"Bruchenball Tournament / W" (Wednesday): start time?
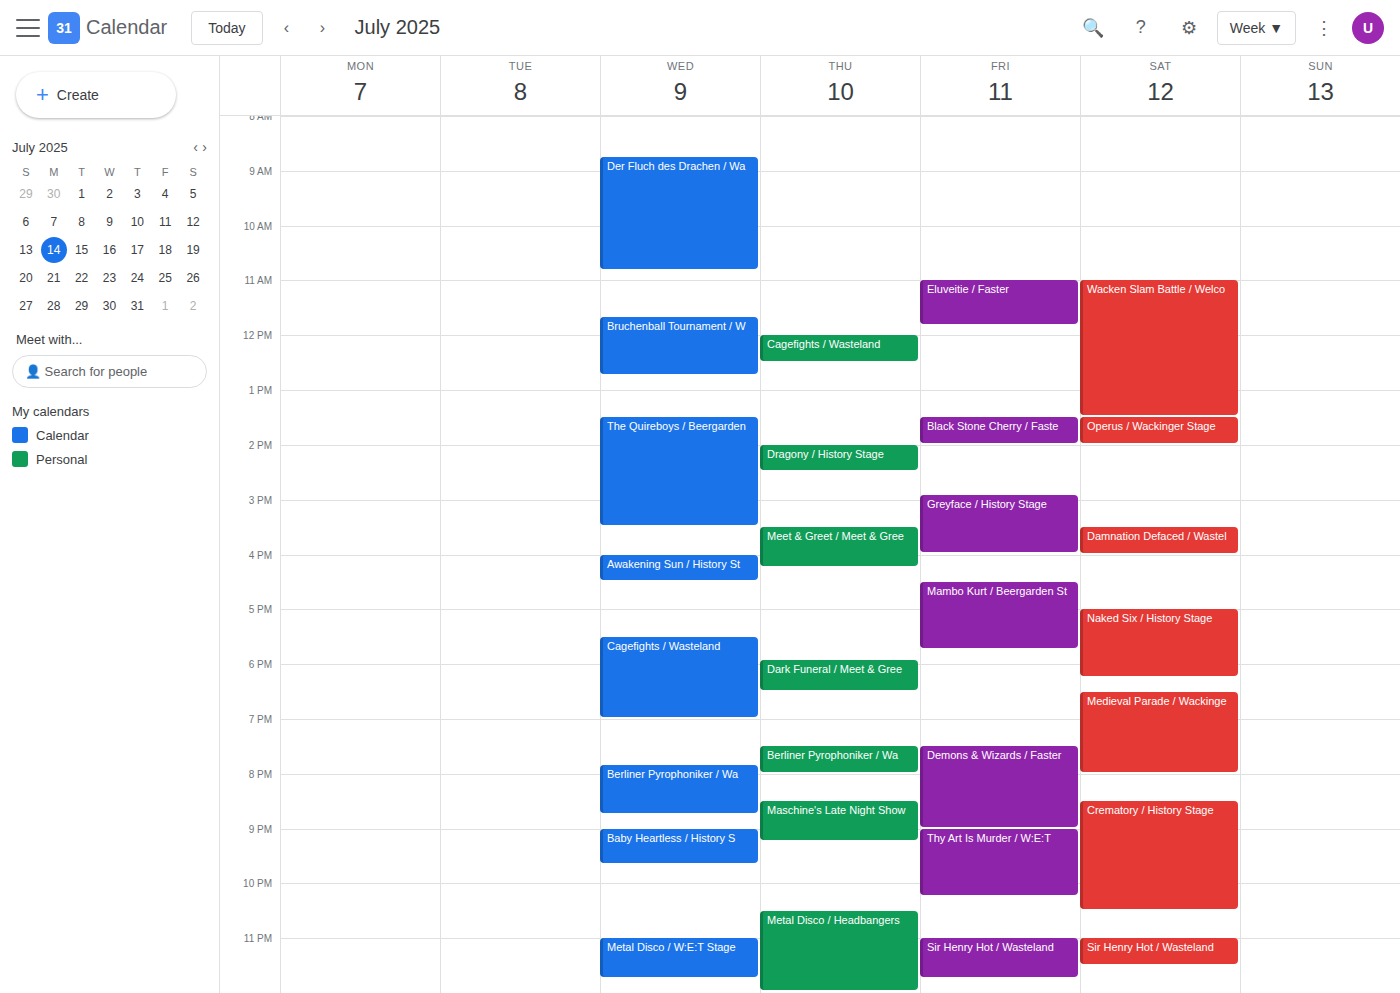
11:40